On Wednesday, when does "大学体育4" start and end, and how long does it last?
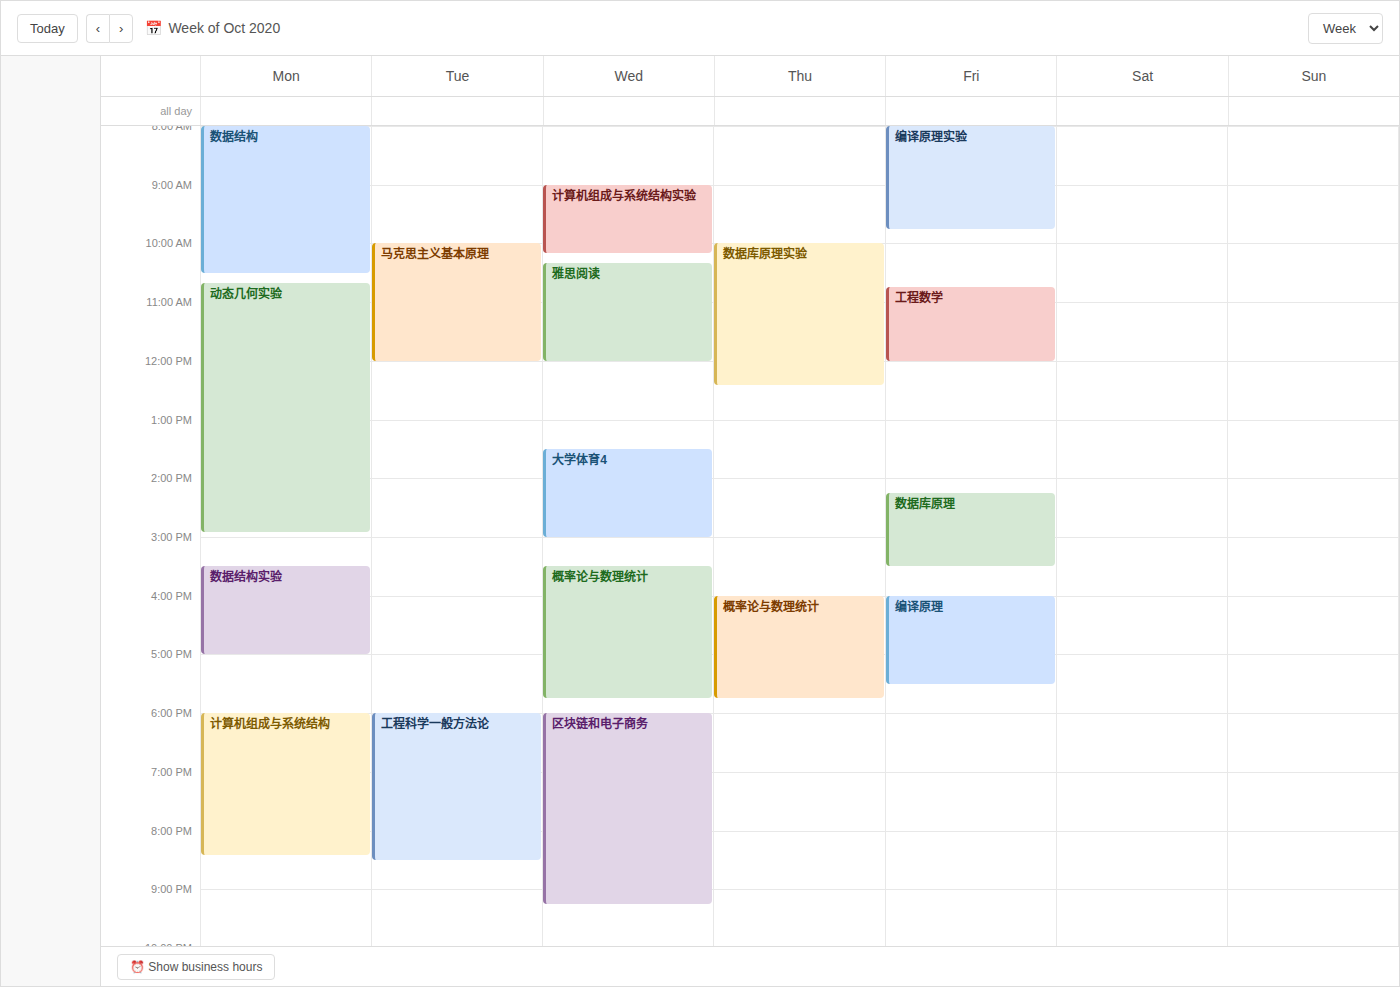
1:30 PM to 3:00 PM, 1 hour 30 minutes